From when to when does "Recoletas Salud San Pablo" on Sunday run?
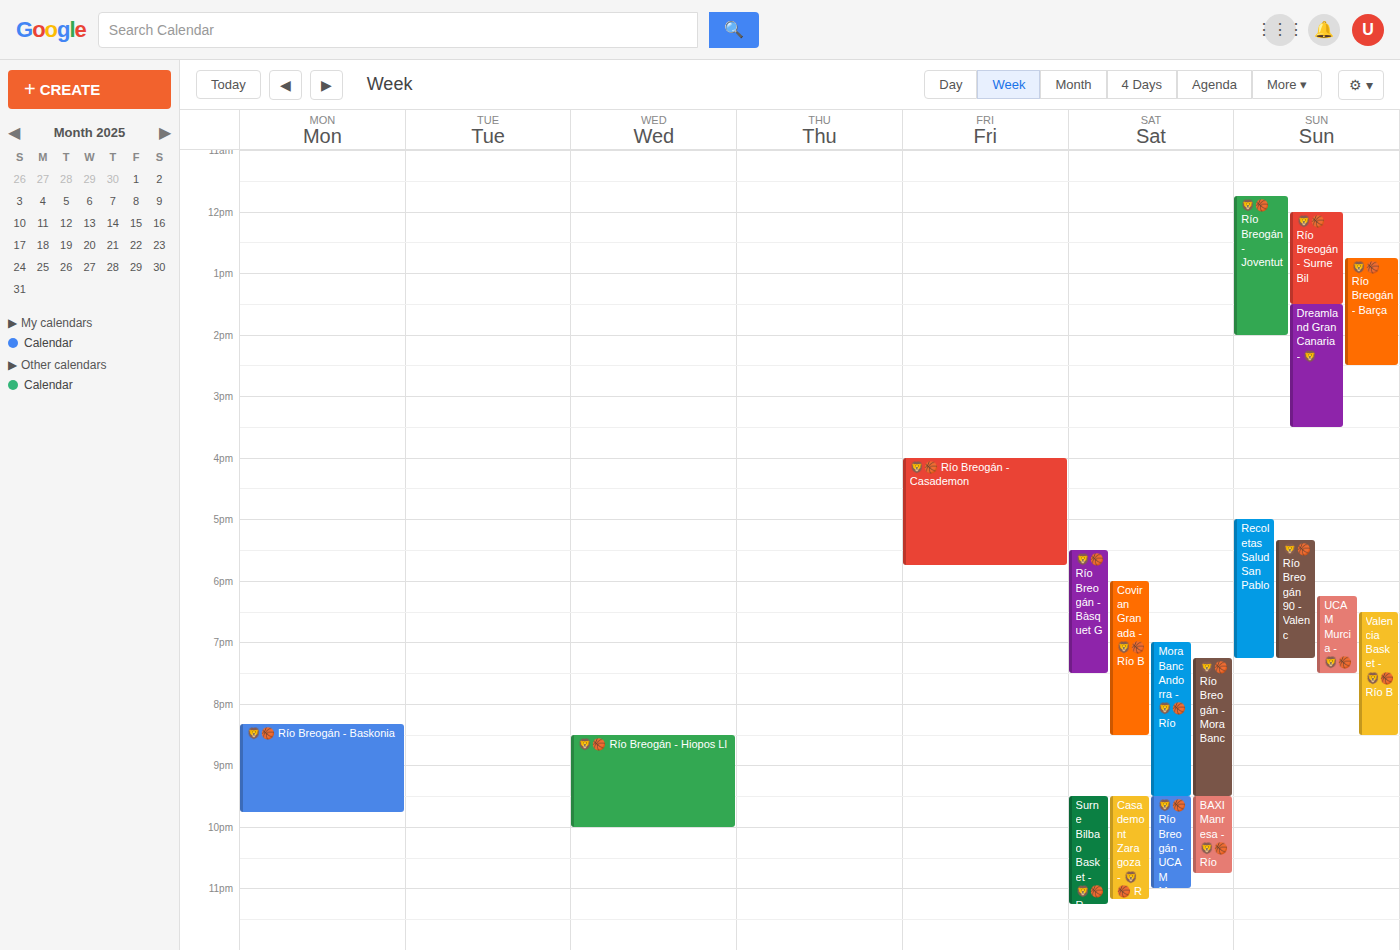
5:00 PM to 7:15 PM